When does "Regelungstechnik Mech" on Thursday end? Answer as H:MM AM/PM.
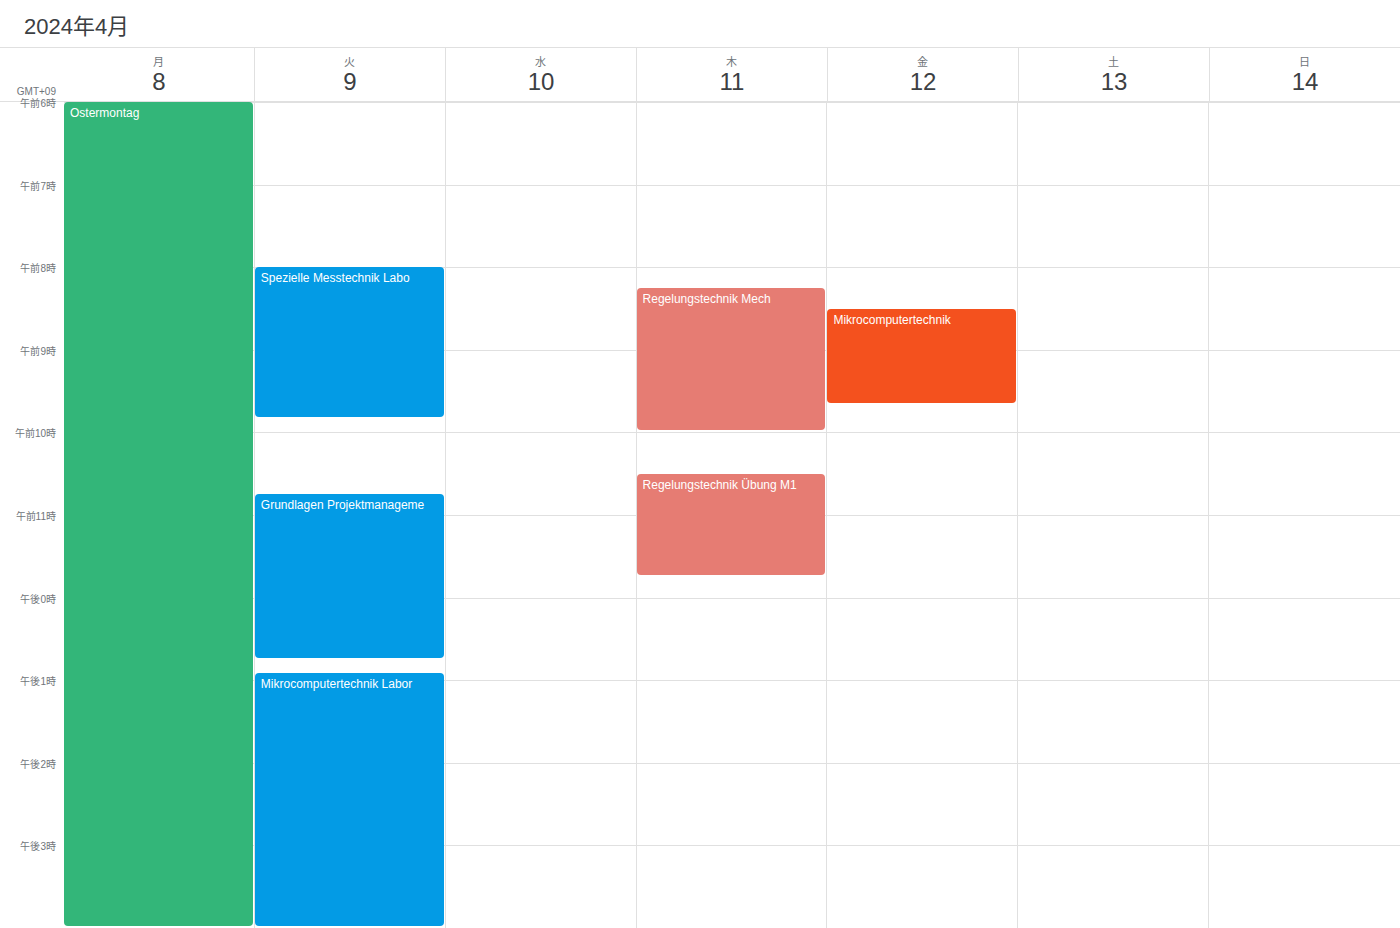
10:00 AM